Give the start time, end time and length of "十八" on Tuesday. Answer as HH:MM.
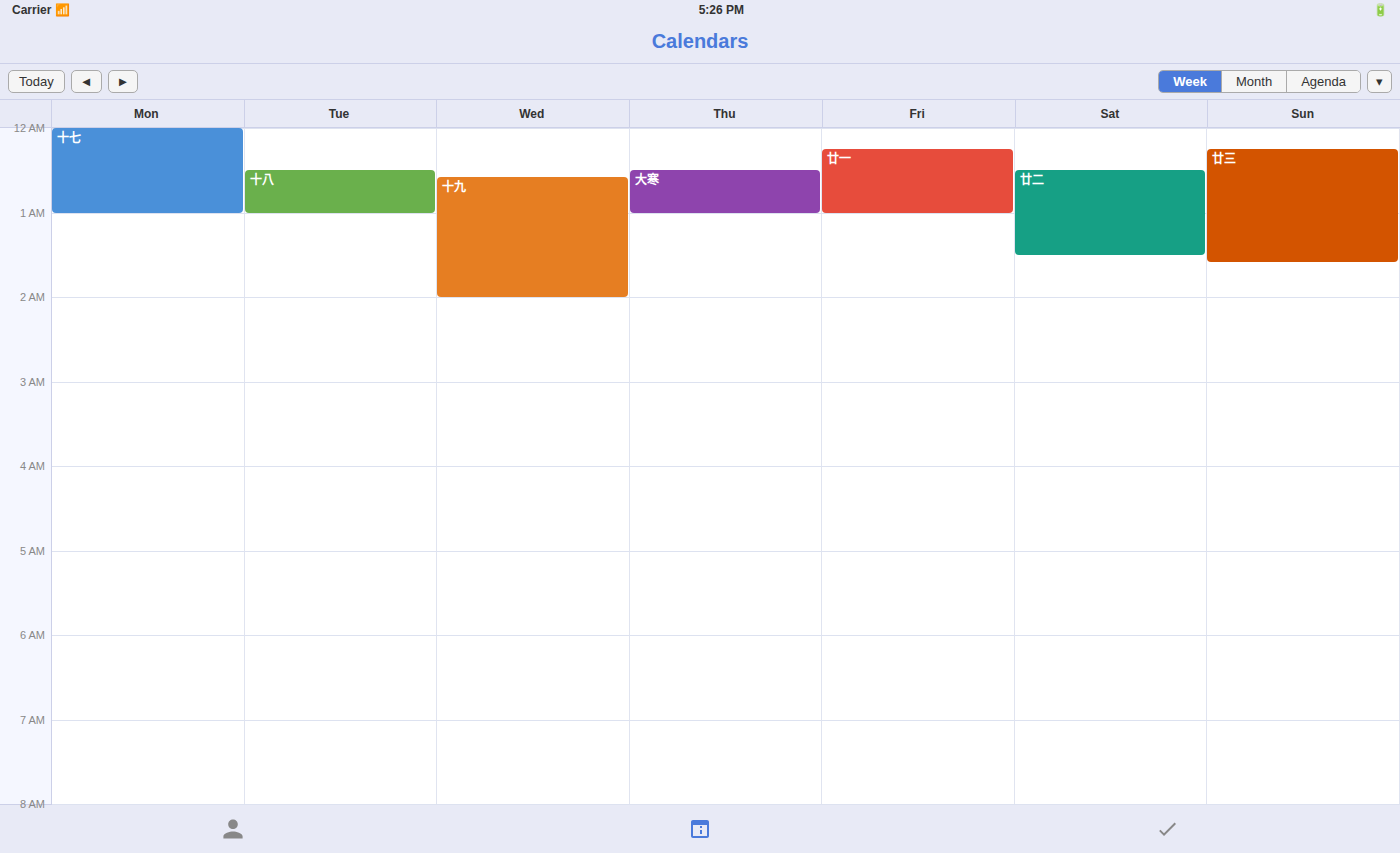
00:30 to 01:00, 30 minutes